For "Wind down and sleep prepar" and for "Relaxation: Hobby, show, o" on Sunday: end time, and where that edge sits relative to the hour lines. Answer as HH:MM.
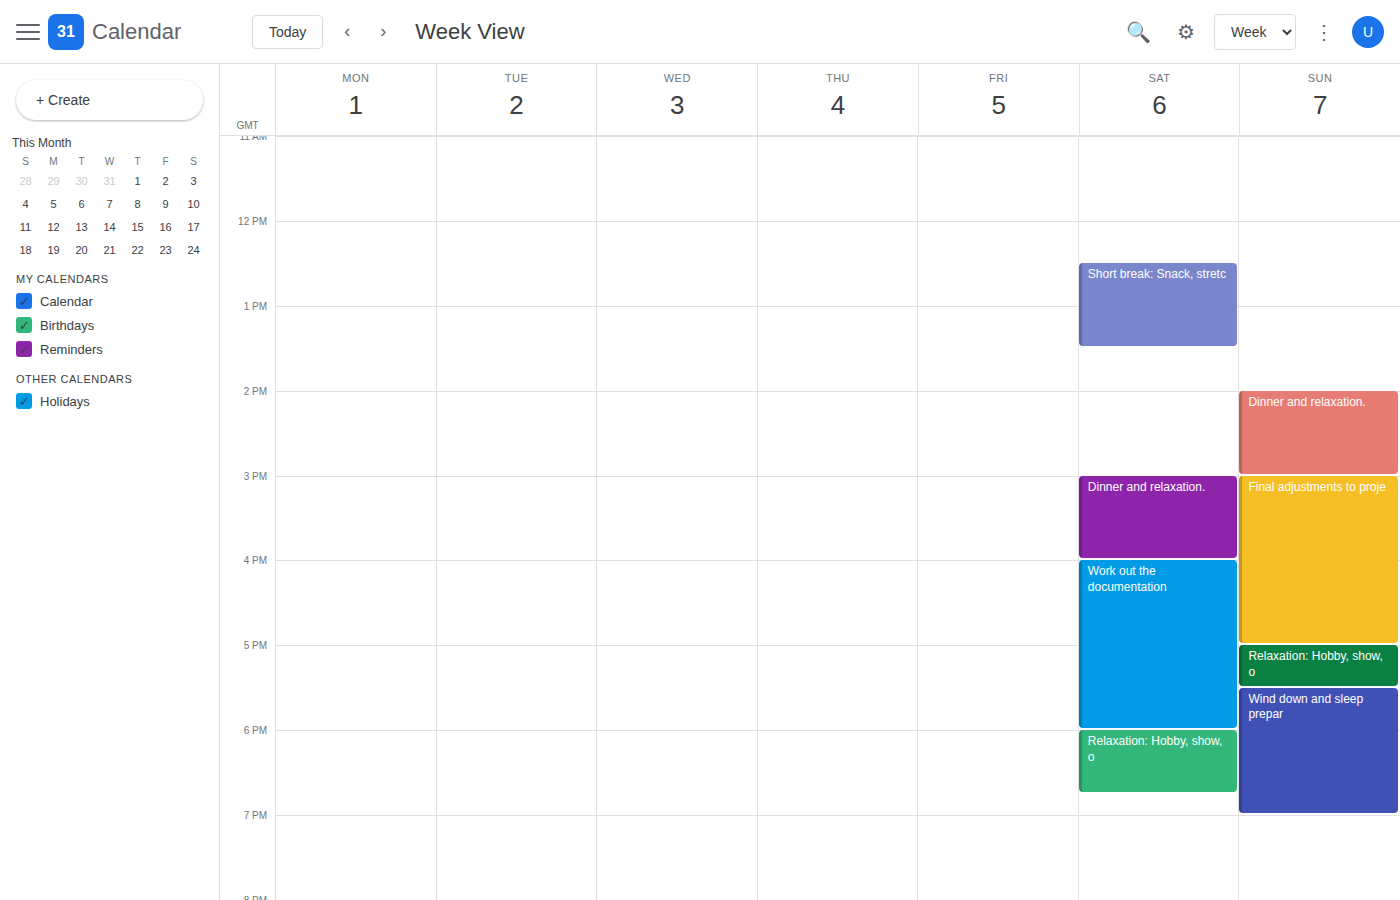
"Wind down and sleep prepar": 19:00, exactly on the 19:00 line. "Relaxation: Hobby, show, o": 17:30, halfway between the 17:00 and 18:00 lines.